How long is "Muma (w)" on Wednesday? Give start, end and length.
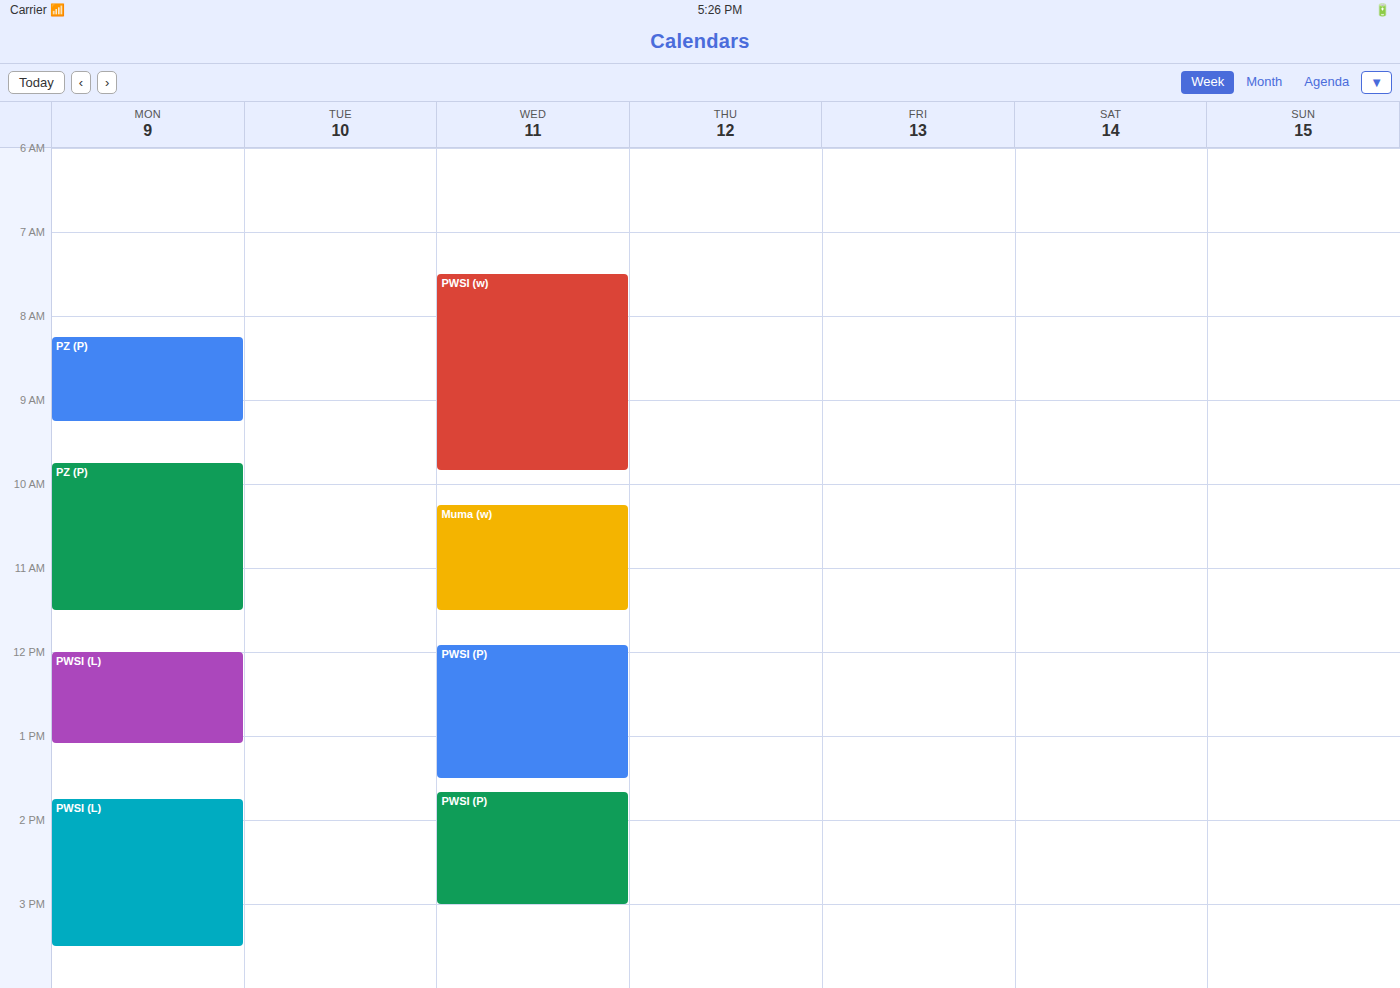
10:15 AM to 11:30 AM, 1 hour 15 minutes